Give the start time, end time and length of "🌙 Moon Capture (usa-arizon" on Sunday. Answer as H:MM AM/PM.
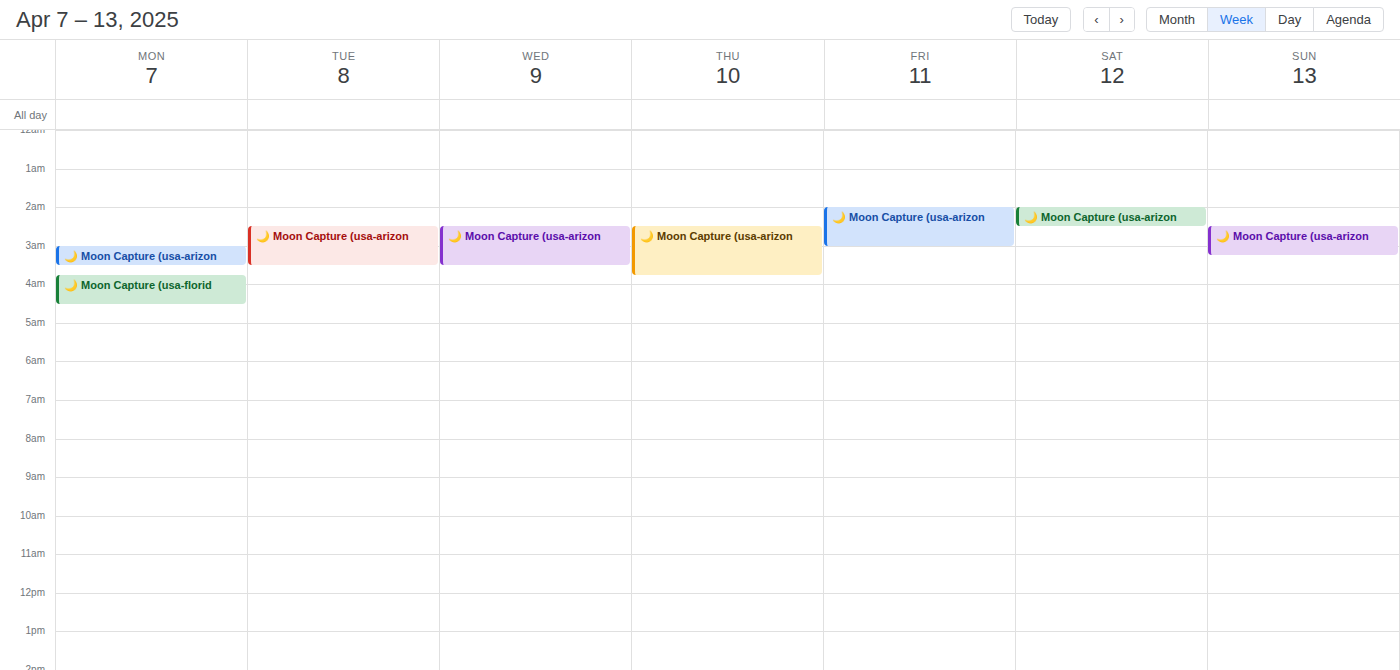
2:30 AM to 3:15 AM, 45 minutes